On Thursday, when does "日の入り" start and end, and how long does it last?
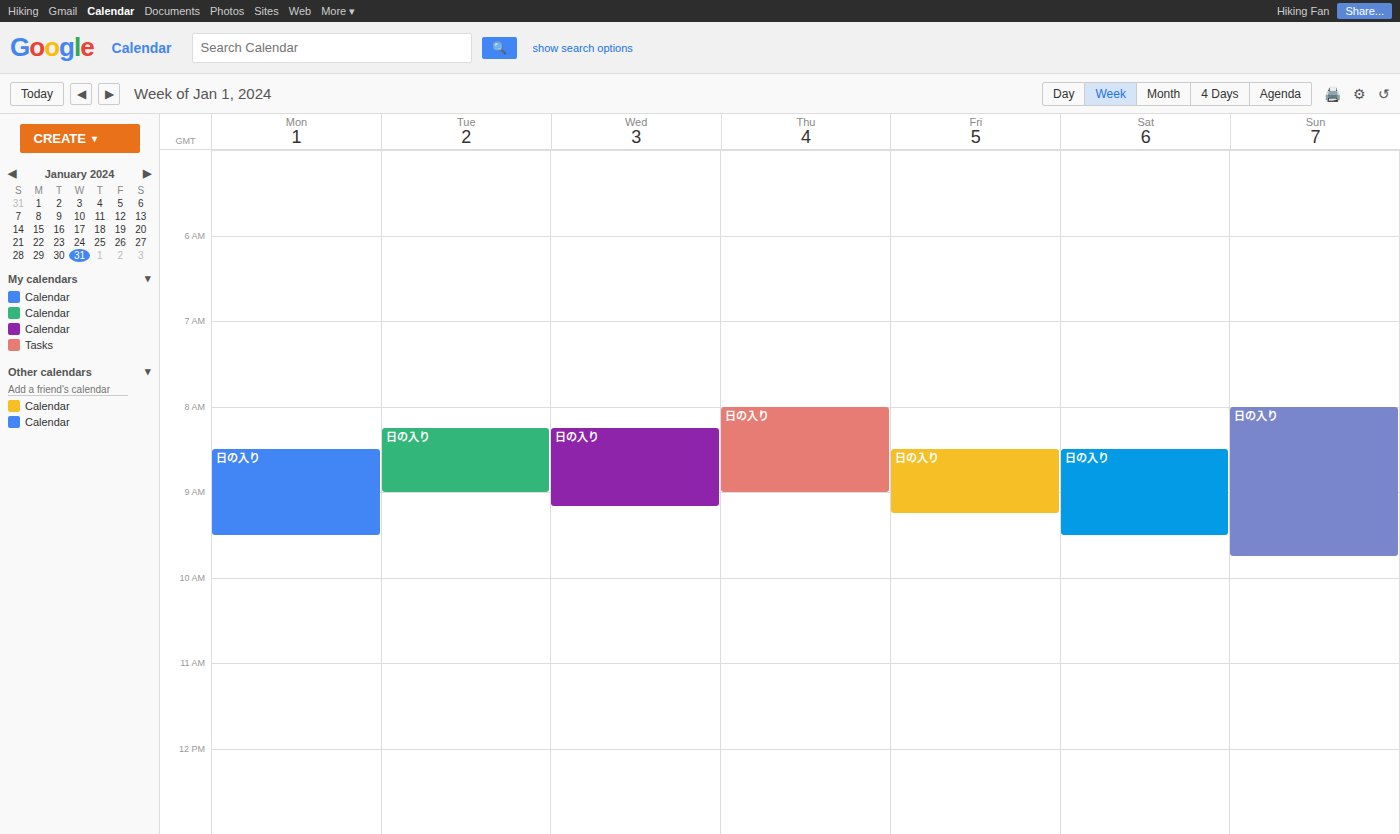
8:00 AM to 9:00 AM, 1 hour